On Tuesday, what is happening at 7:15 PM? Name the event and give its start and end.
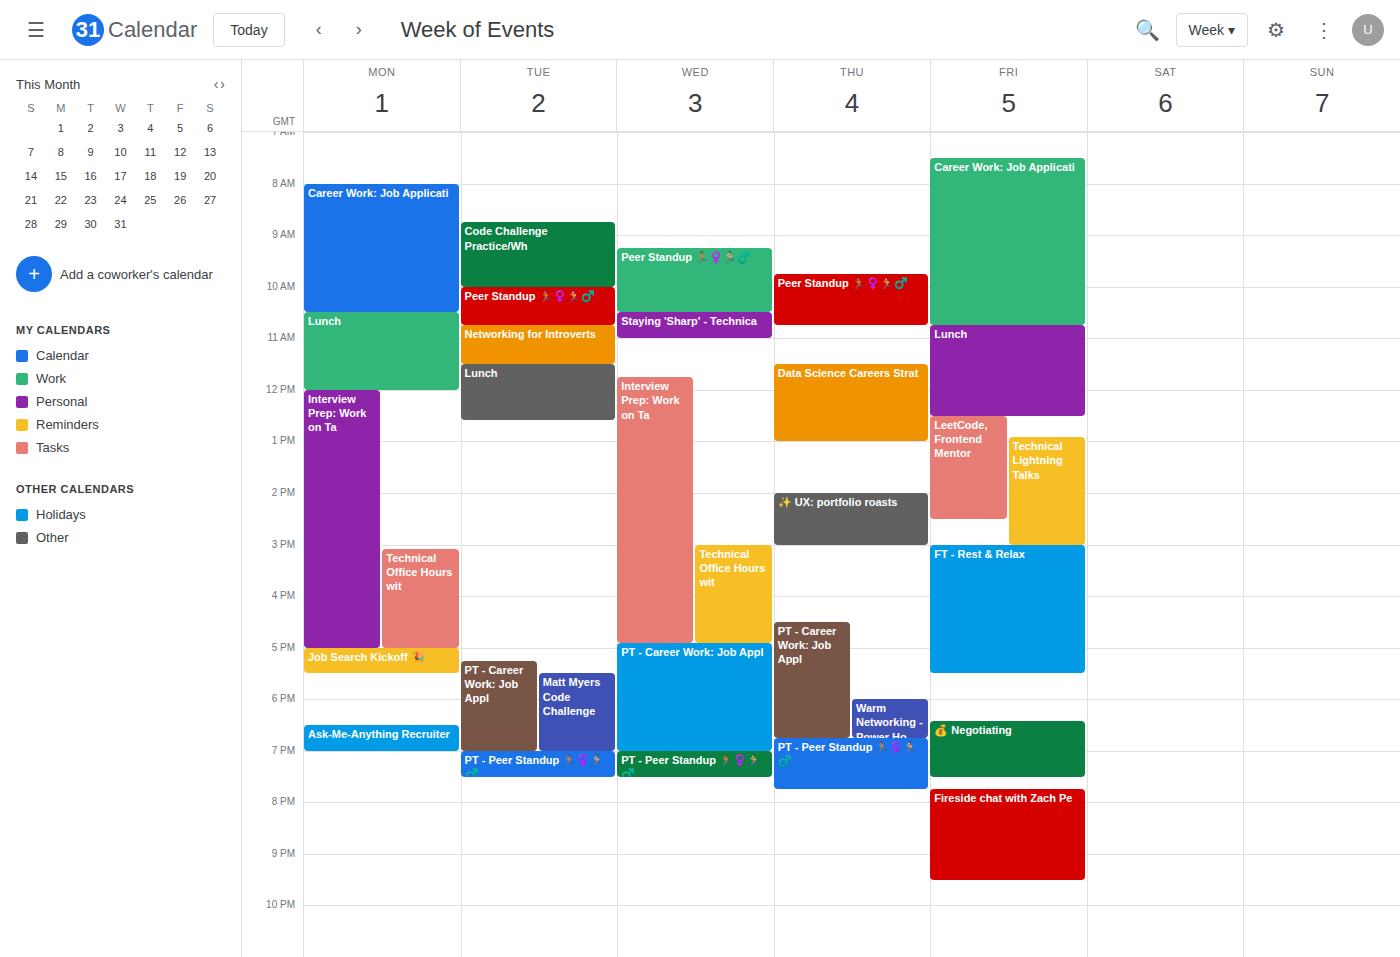
"PT - Peer Standup 🏃🏽♀️🏃🏻♂️", 7:00 PM to 7:30 PM